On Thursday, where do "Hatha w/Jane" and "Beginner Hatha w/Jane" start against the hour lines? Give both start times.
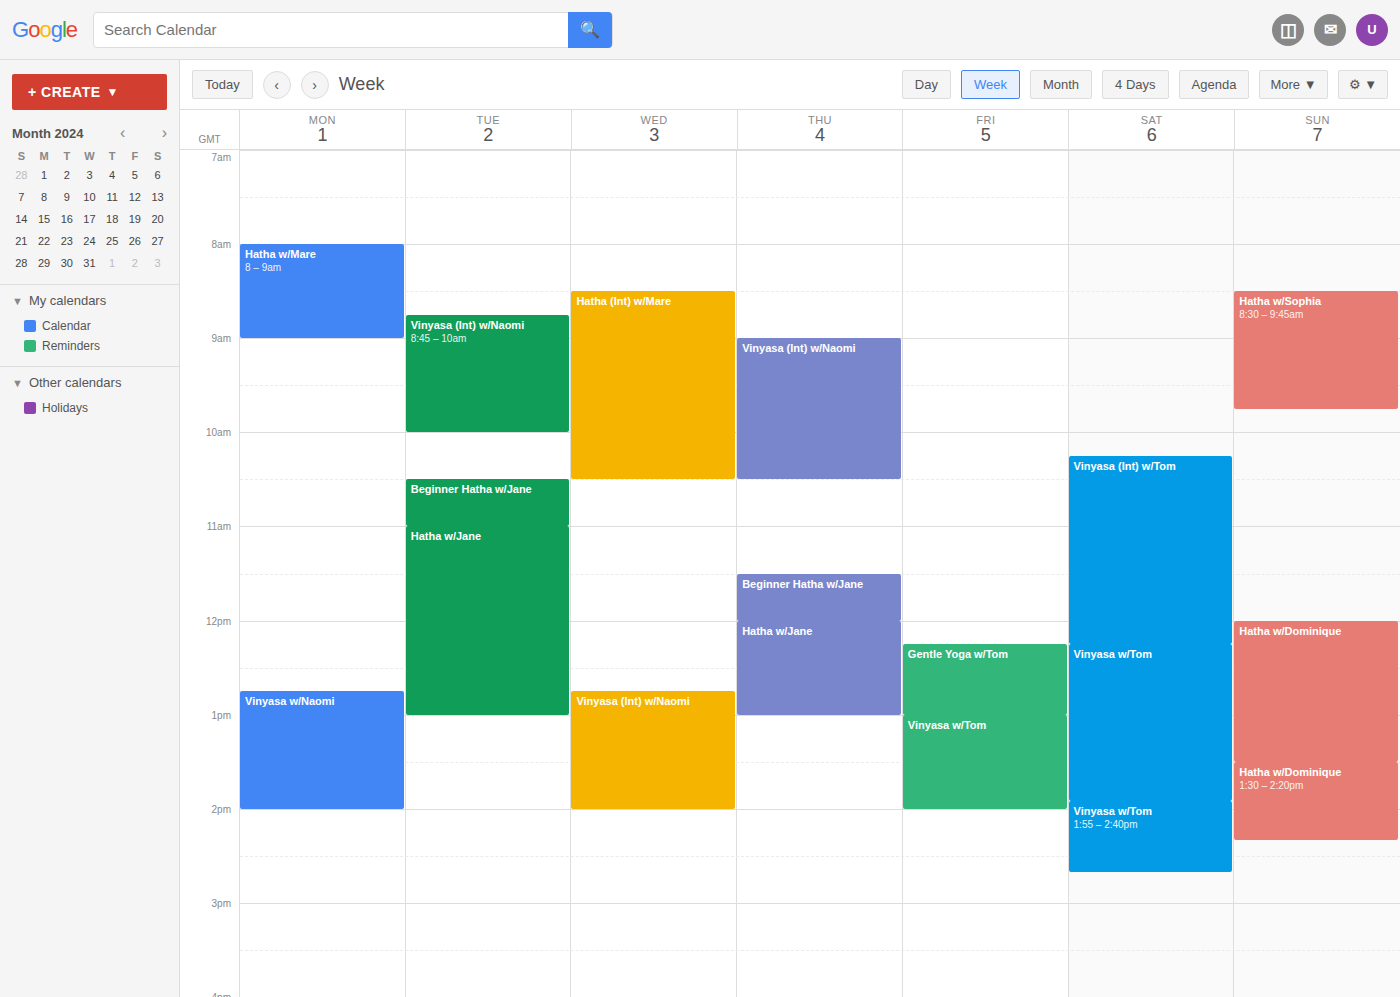
"Hatha w/Jane": 12:00 PM, exactly on the 12 PM line. "Beginner Hatha w/Jane": 11:30 AM, halfway between the 11 AM and 12 PM lines.